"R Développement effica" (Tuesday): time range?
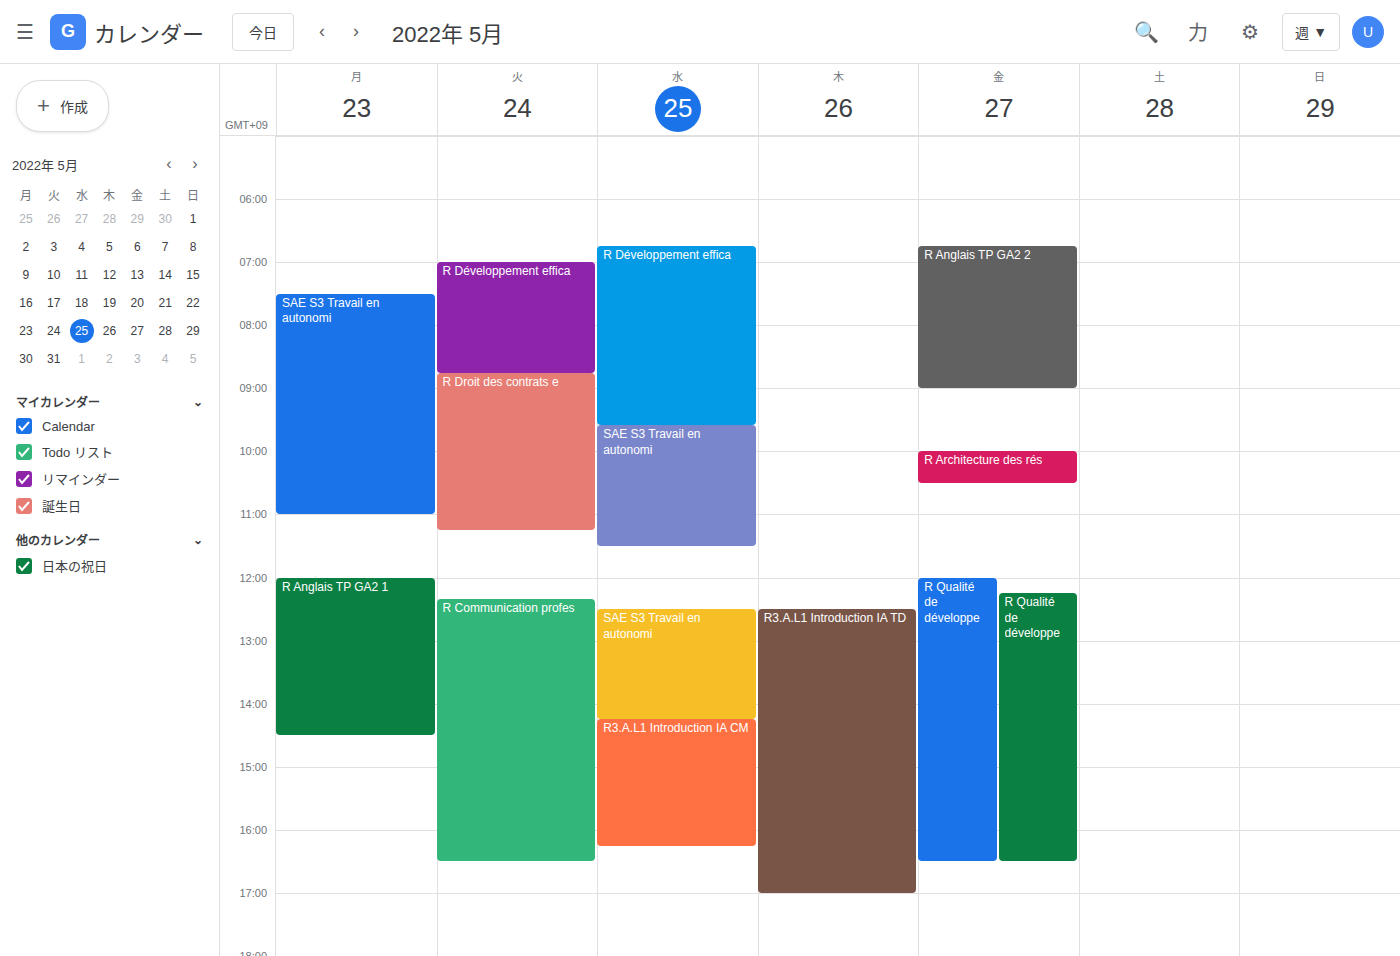
7:00 AM to 8:45 AM